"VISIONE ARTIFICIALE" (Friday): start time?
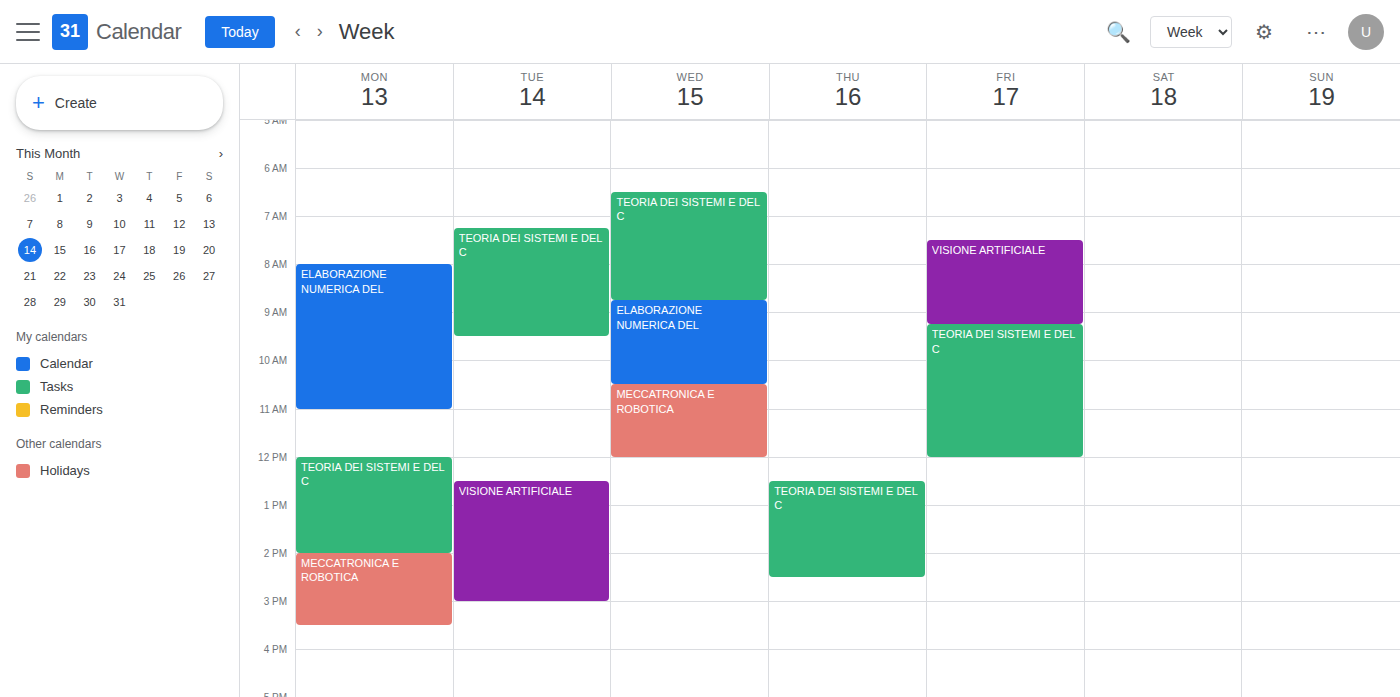
7:30 AM